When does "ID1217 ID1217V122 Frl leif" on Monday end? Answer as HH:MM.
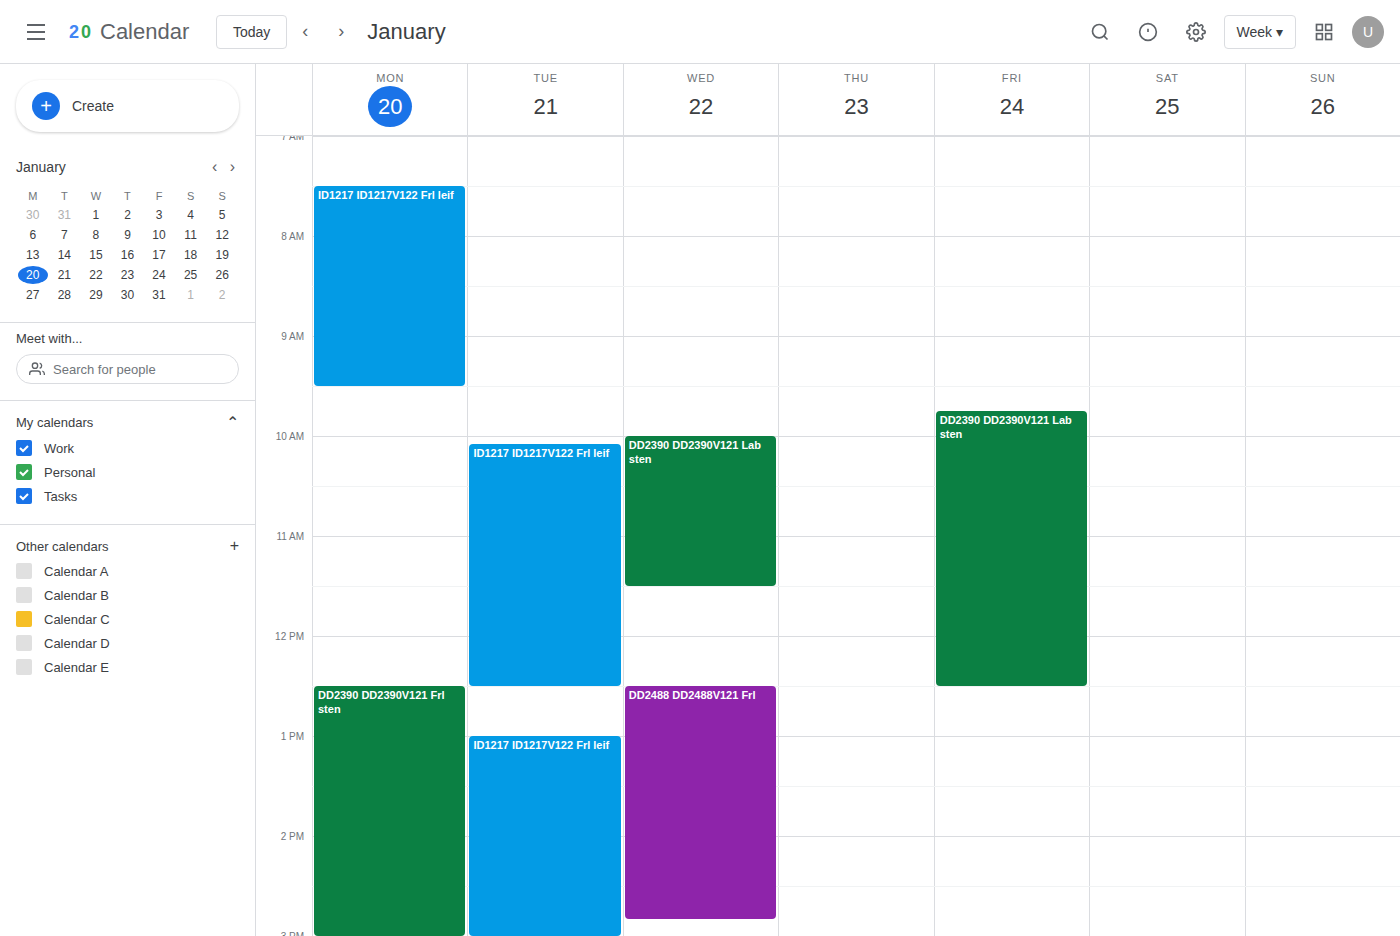
09:30